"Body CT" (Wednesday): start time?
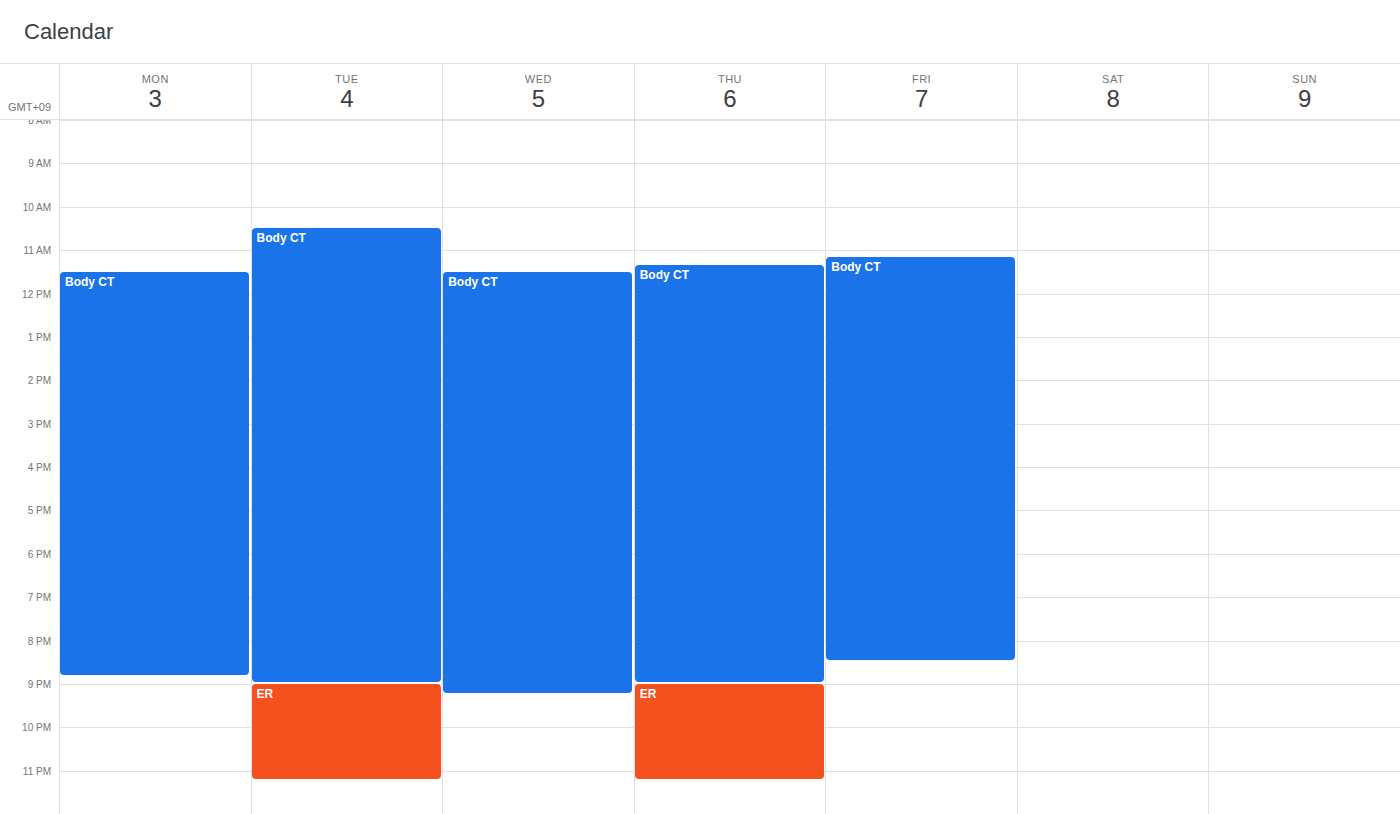
11:30 AM